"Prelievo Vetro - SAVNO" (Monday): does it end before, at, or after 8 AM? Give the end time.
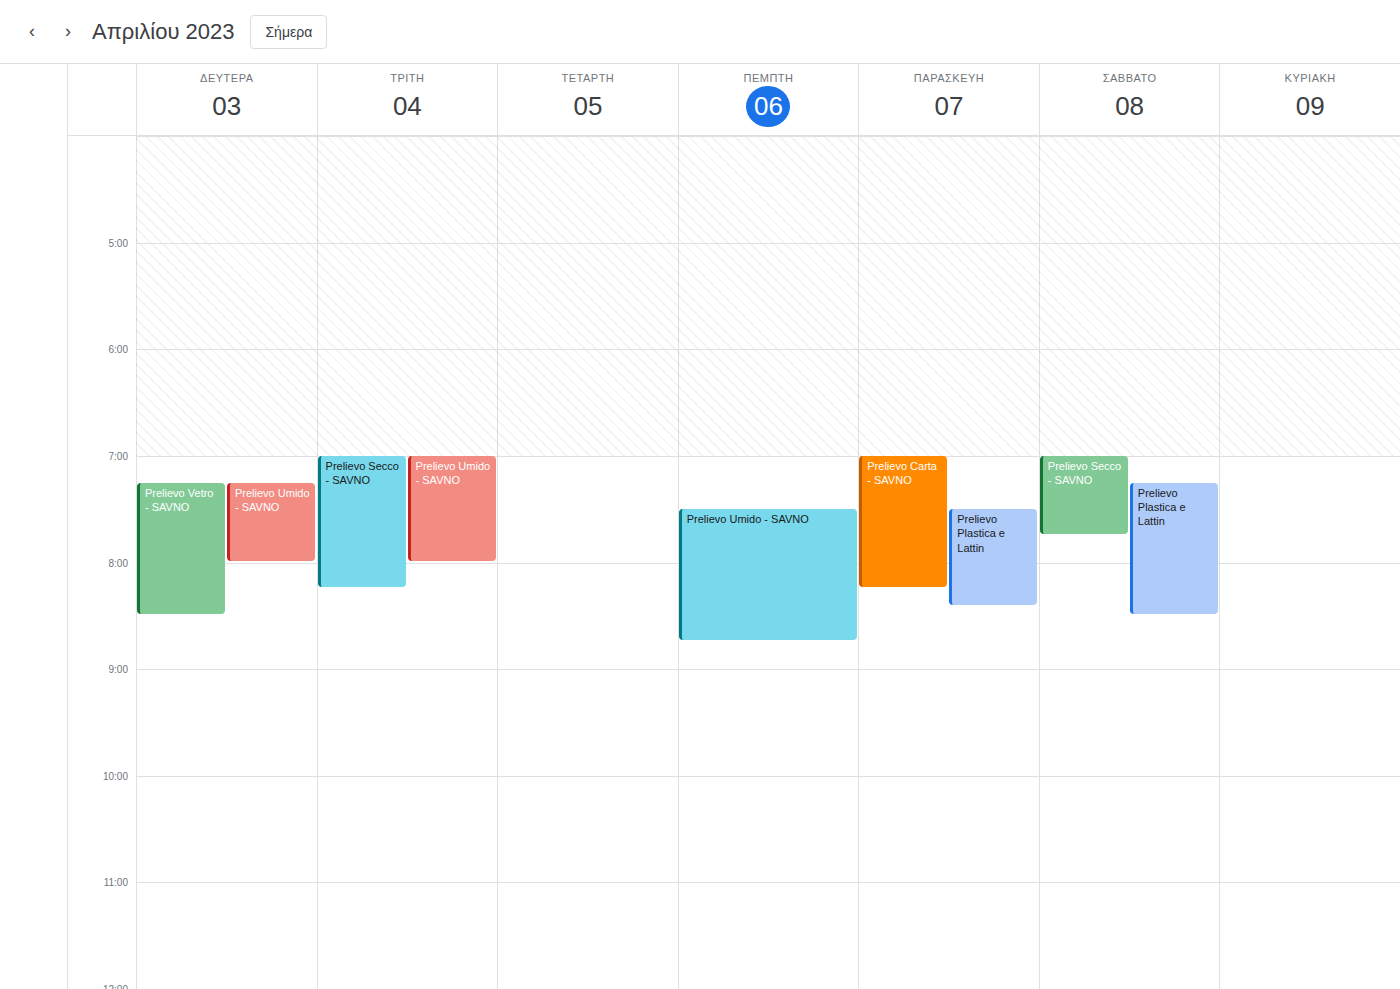
8:30 AM -- after 8 AM, 30 minutes below the 8 AM line.